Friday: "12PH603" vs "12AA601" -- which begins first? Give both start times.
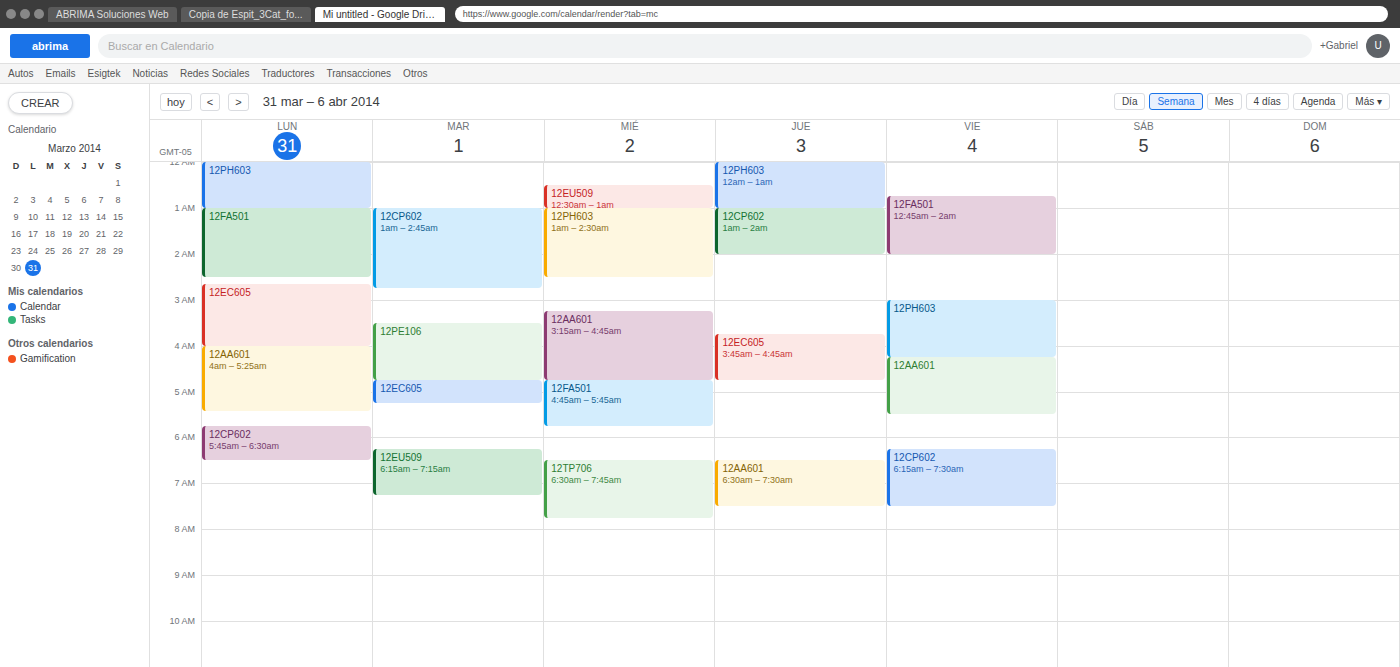
"12PH603" 3:00 AM; "12AA601" 4:15 AM.